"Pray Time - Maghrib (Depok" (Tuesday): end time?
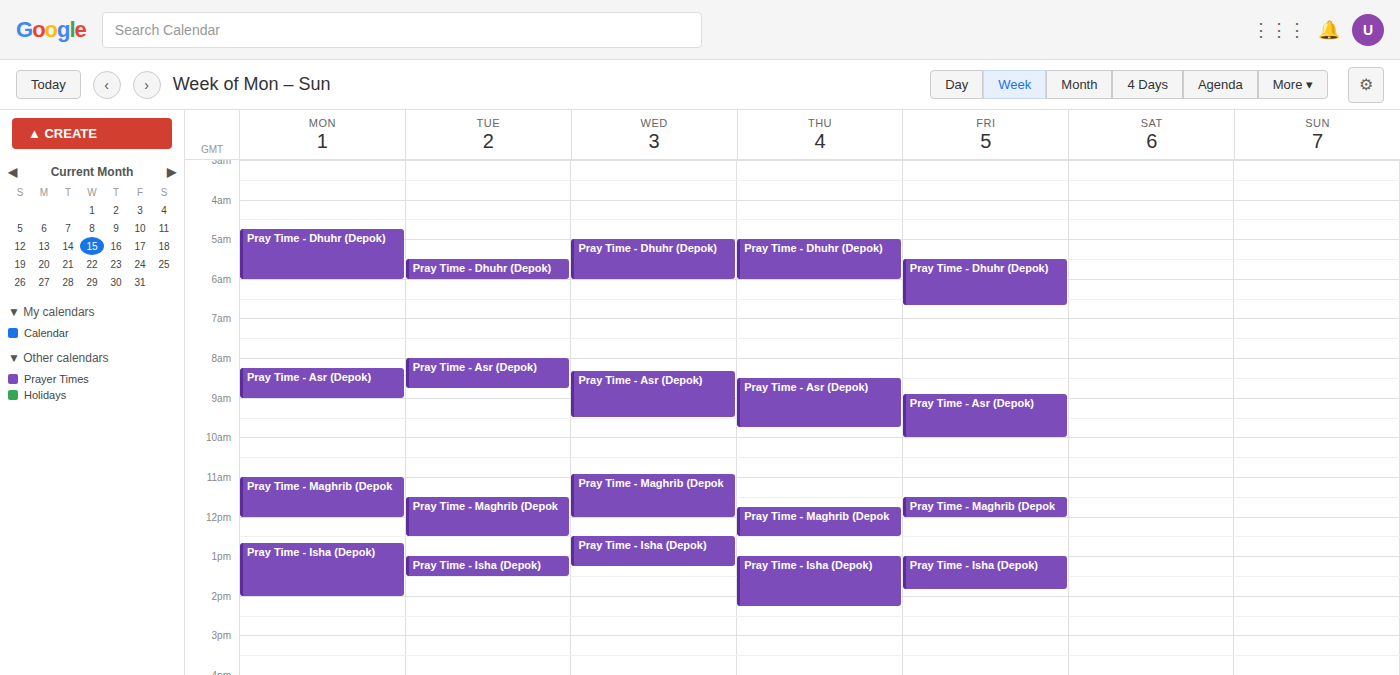
12:30